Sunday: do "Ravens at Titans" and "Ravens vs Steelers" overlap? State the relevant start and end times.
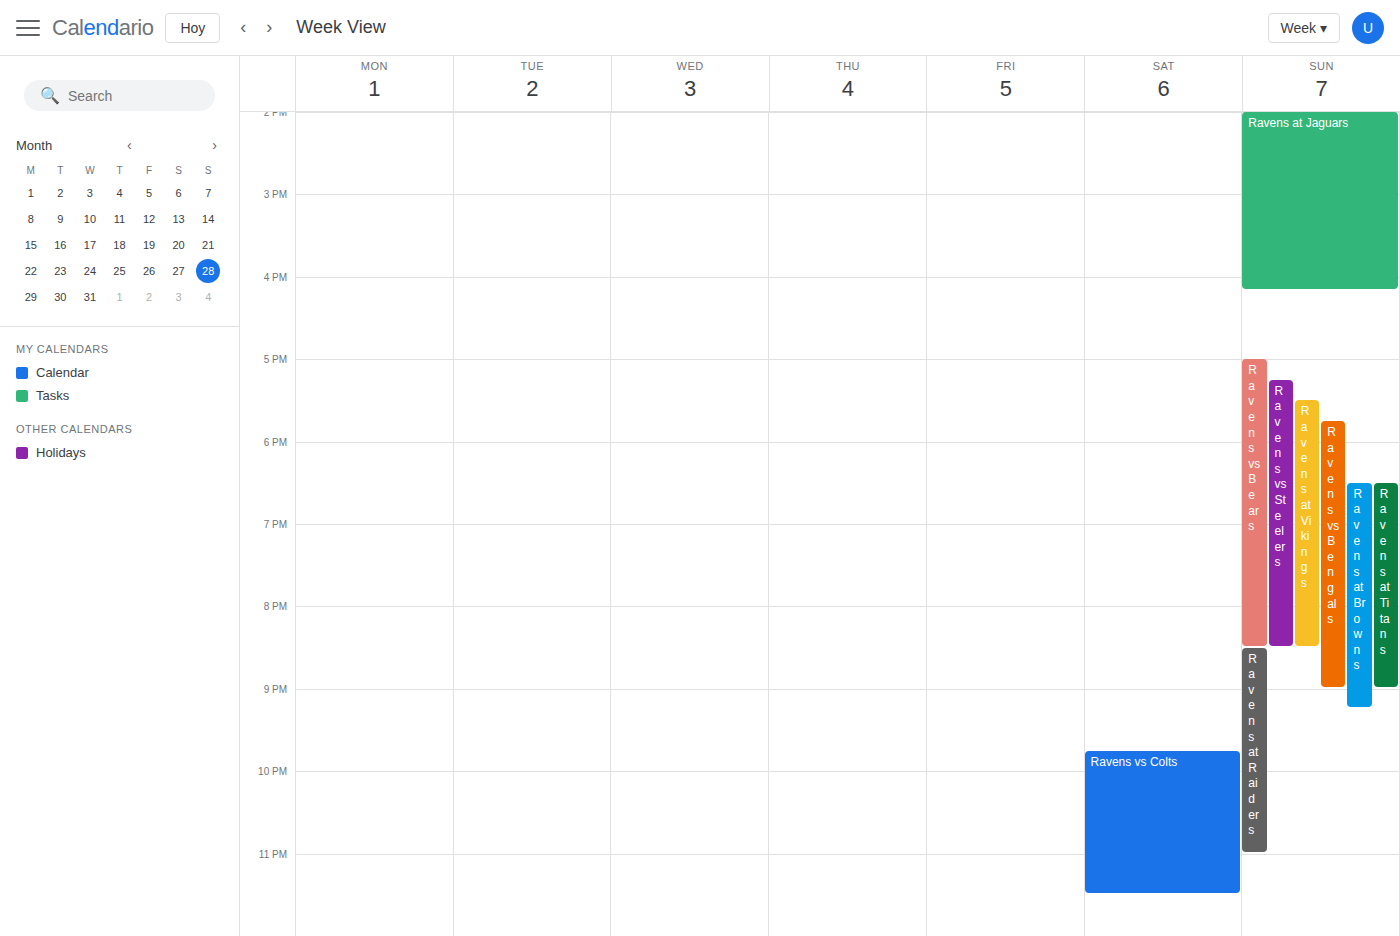
"Ravens at Titans" starts at 6:30 PM, before "Ravens vs Steelers" ends at 8:30 PM -- they overlap.